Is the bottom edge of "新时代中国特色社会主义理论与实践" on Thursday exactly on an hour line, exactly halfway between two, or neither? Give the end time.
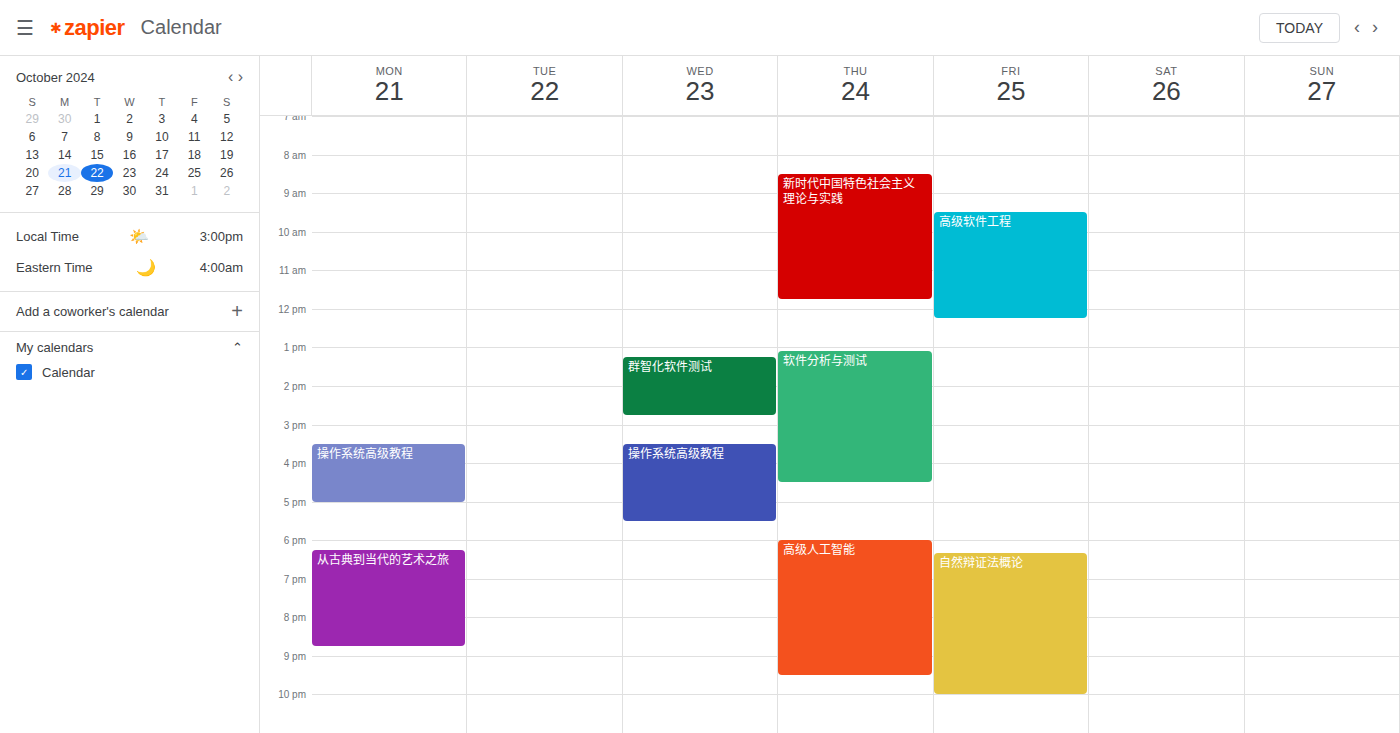
11:45 AM -- neither: three quarters of the way from the 11 AM line to the 12 PM line.